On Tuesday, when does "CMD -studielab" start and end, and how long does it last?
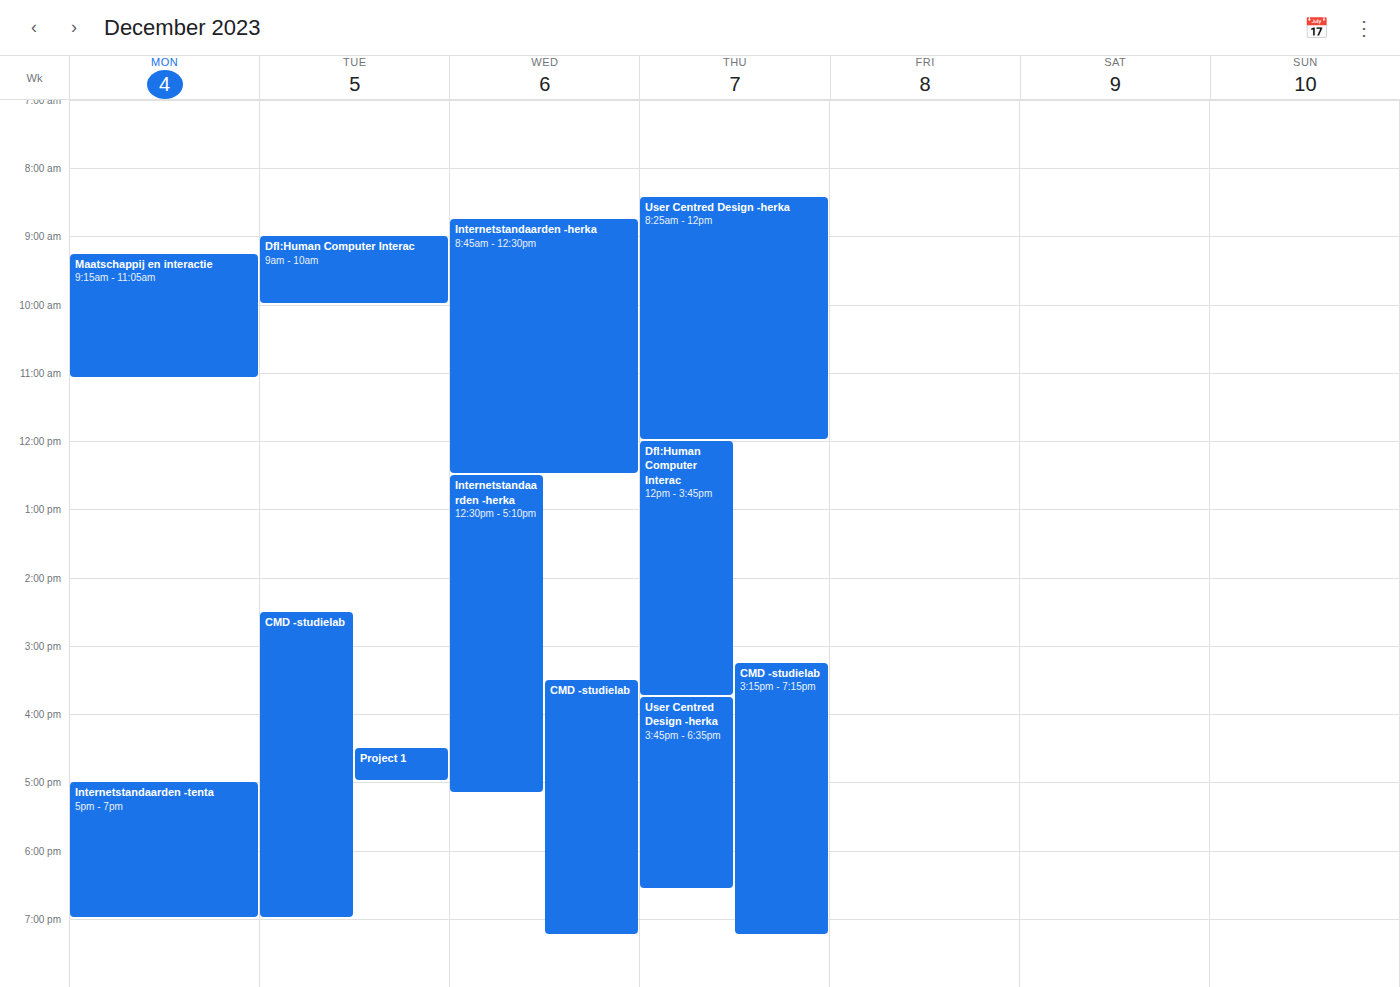
2:30 PM to 7:00 PM, 4 hours 30 minutes